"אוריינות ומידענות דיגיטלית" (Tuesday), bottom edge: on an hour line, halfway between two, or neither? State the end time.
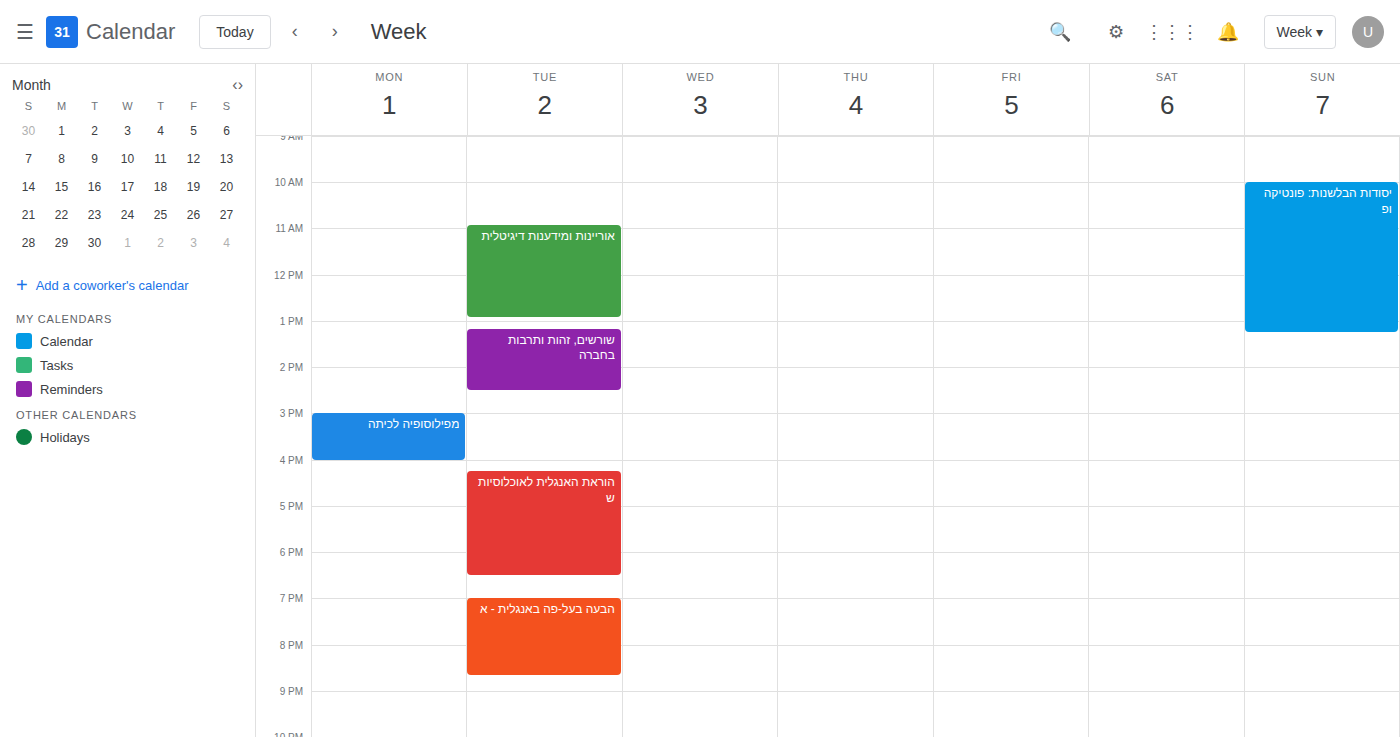
12:55 PM -- neither: 55 minutes below the 12 PM line and 5 minutes above the 1 PM line.